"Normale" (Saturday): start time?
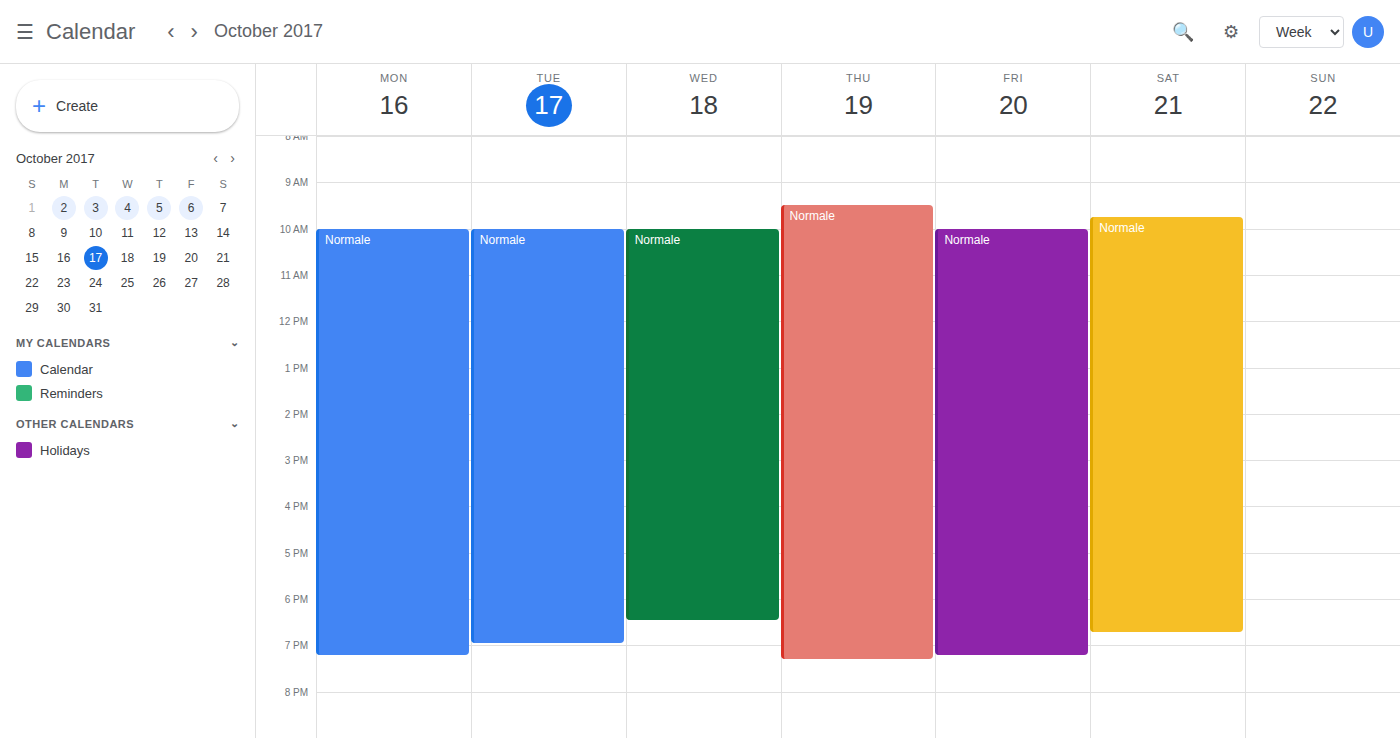
9:45 AM